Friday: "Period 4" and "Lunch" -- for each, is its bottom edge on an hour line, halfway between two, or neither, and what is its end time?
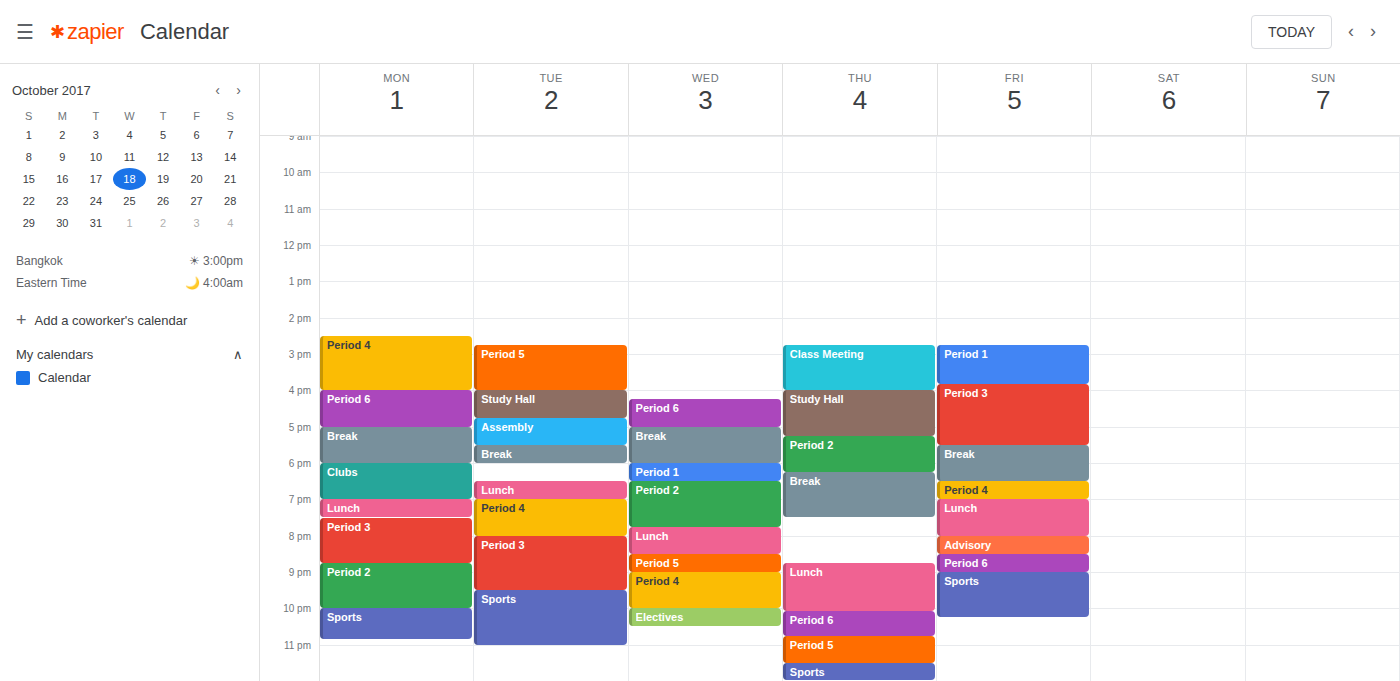
"Period 4": 7:00 PM, exactly on the 7 PM line. "Lunch": 8:00 PM, exactly on the 8 PM line.